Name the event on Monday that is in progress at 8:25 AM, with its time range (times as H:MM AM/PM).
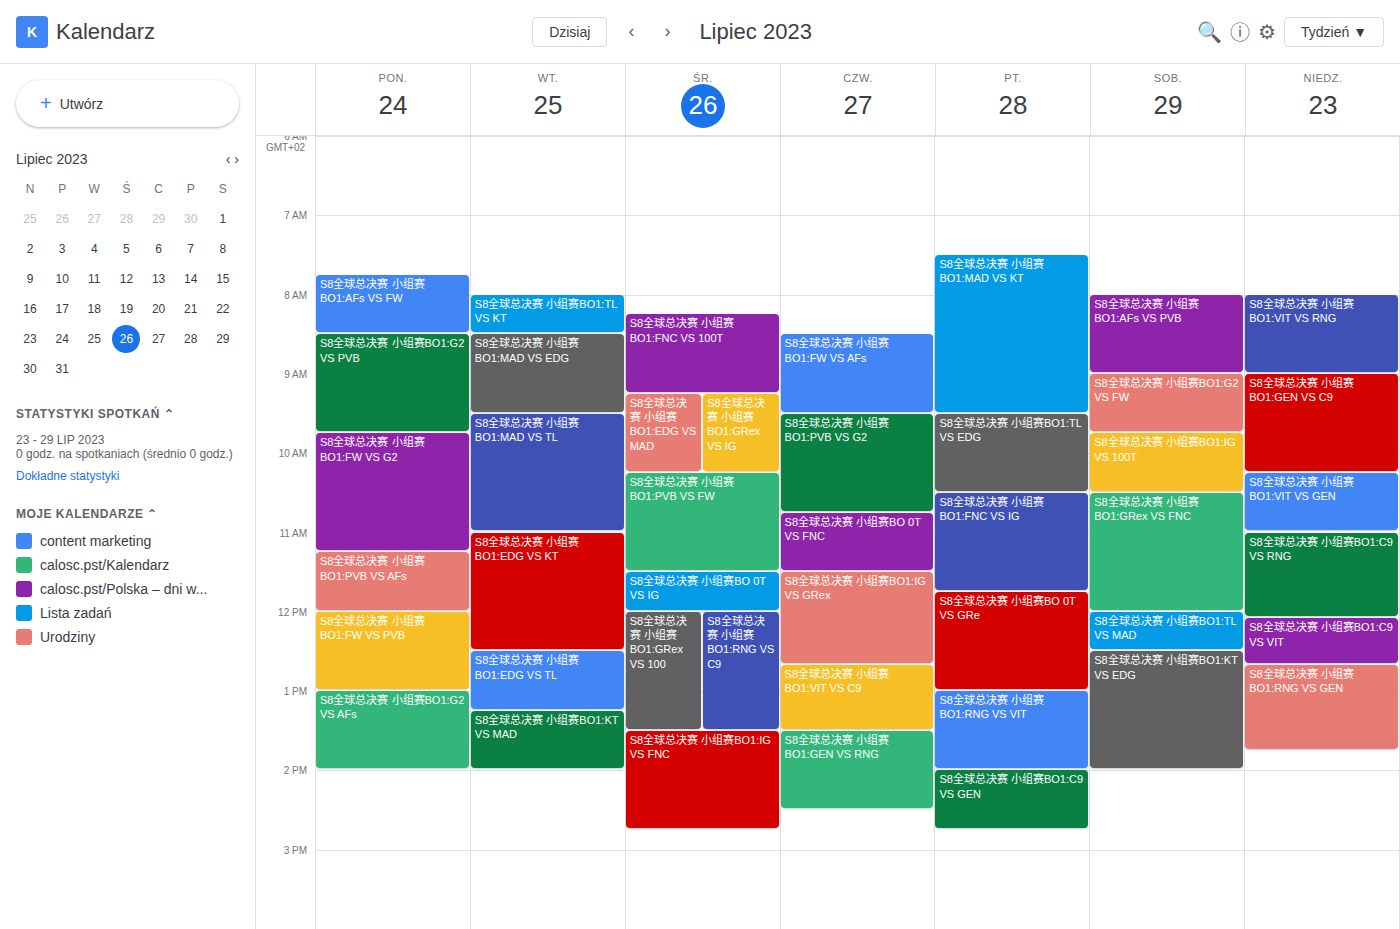
"S8全球总决赛 小组赛BO1:AFs VS FW", 7:45 AM to 8:30 AM